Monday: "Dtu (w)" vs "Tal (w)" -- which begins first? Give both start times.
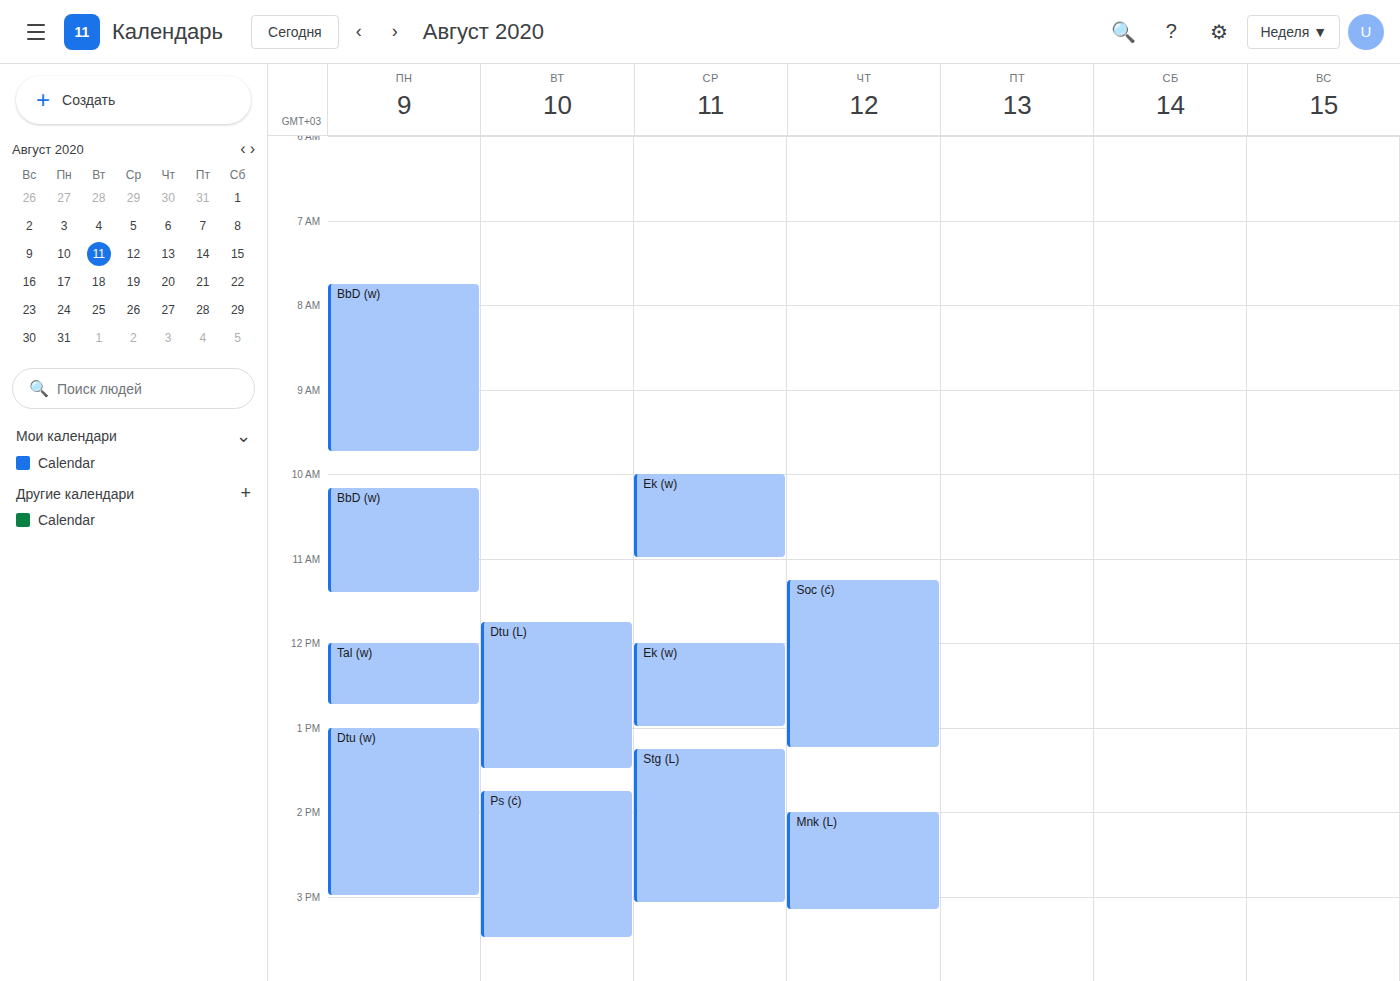
"Tal (w)" 12:00 PM; "Dtu (w)" 1:00 PM.